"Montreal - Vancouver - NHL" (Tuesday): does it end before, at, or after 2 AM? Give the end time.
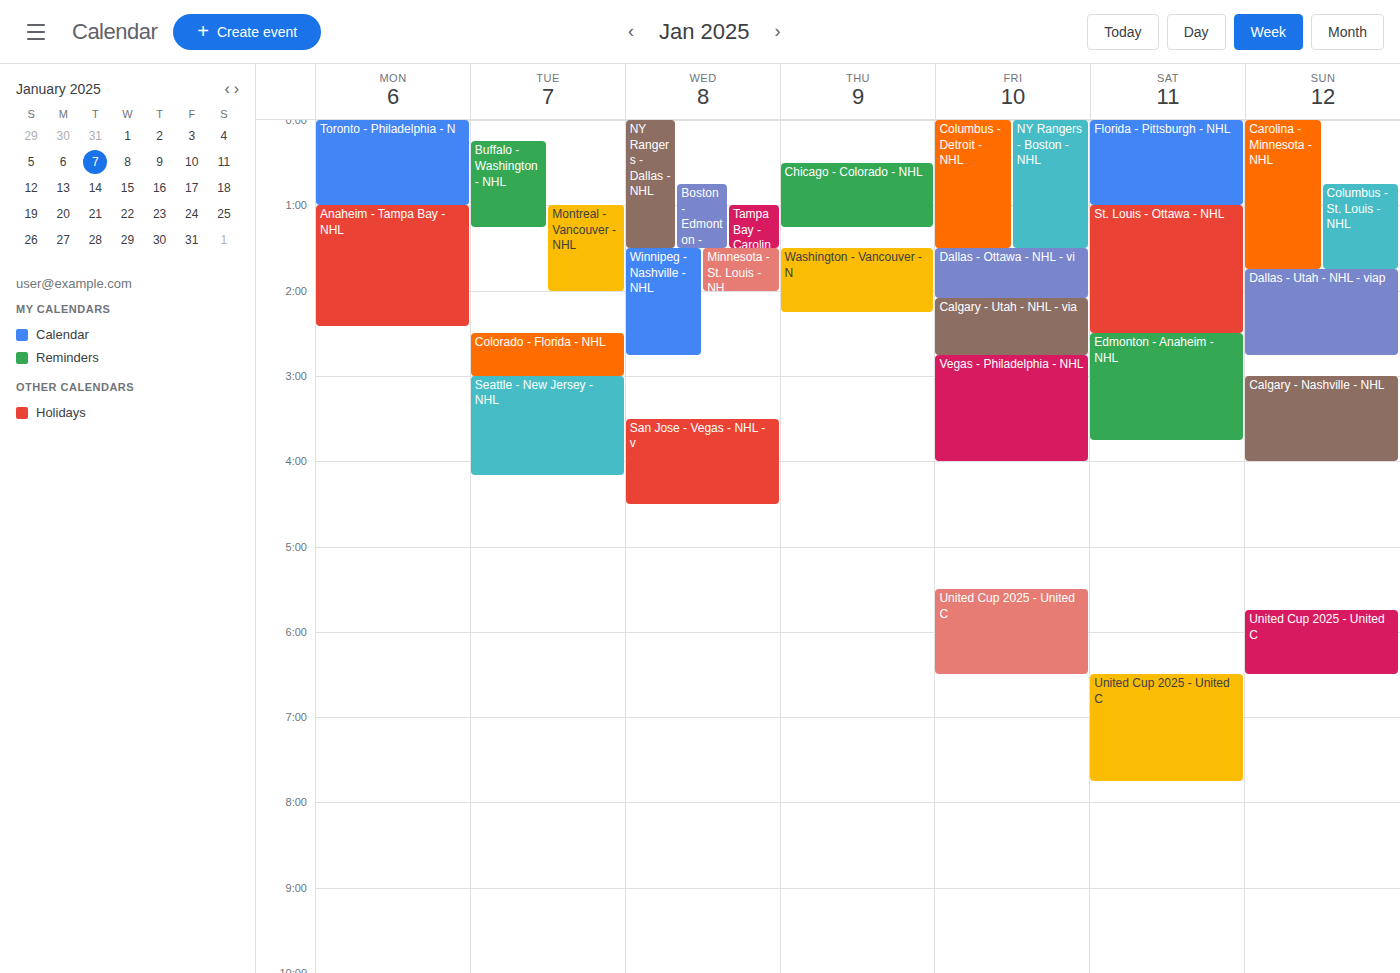
2:00 AM -- exactly at 2 AM, on the 2 AM line.